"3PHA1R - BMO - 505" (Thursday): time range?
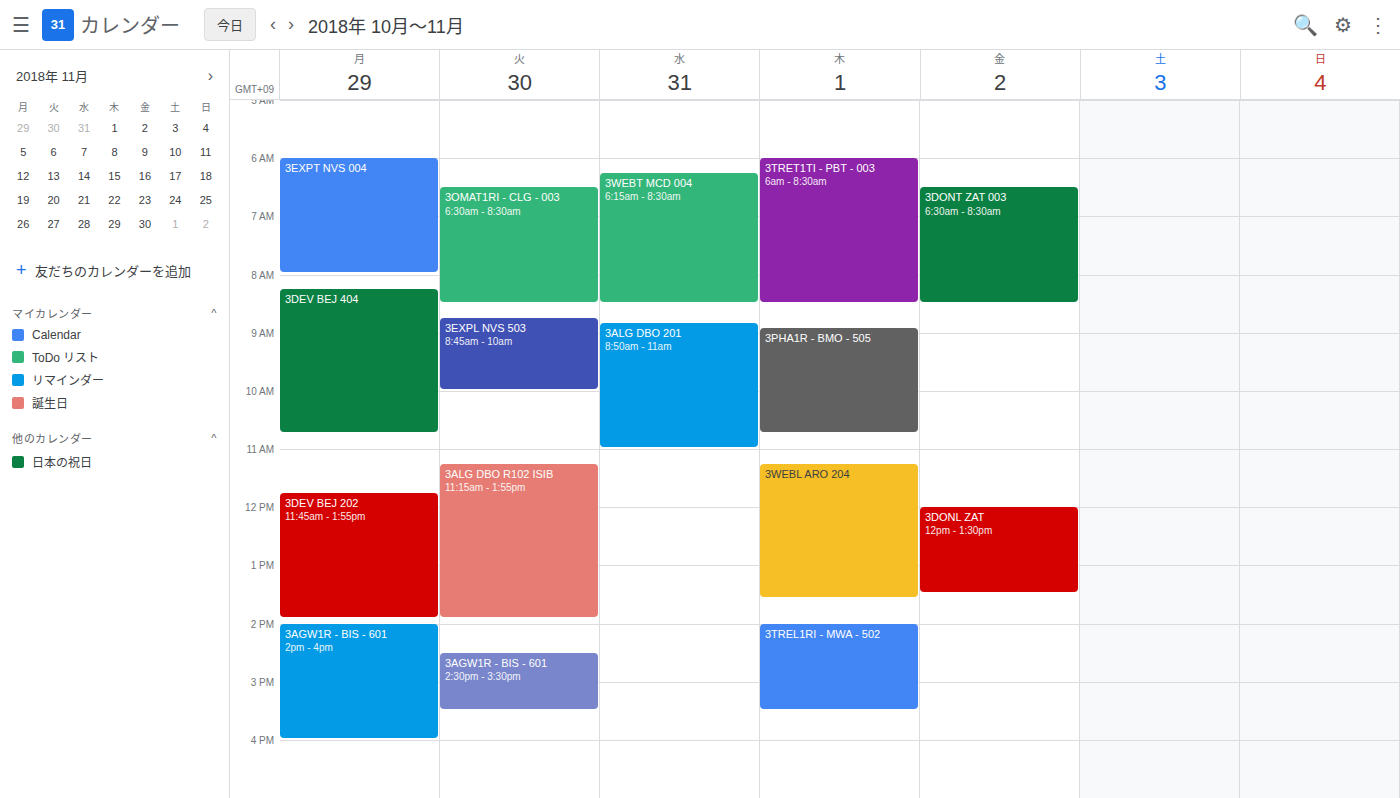
08:55 to 10:45